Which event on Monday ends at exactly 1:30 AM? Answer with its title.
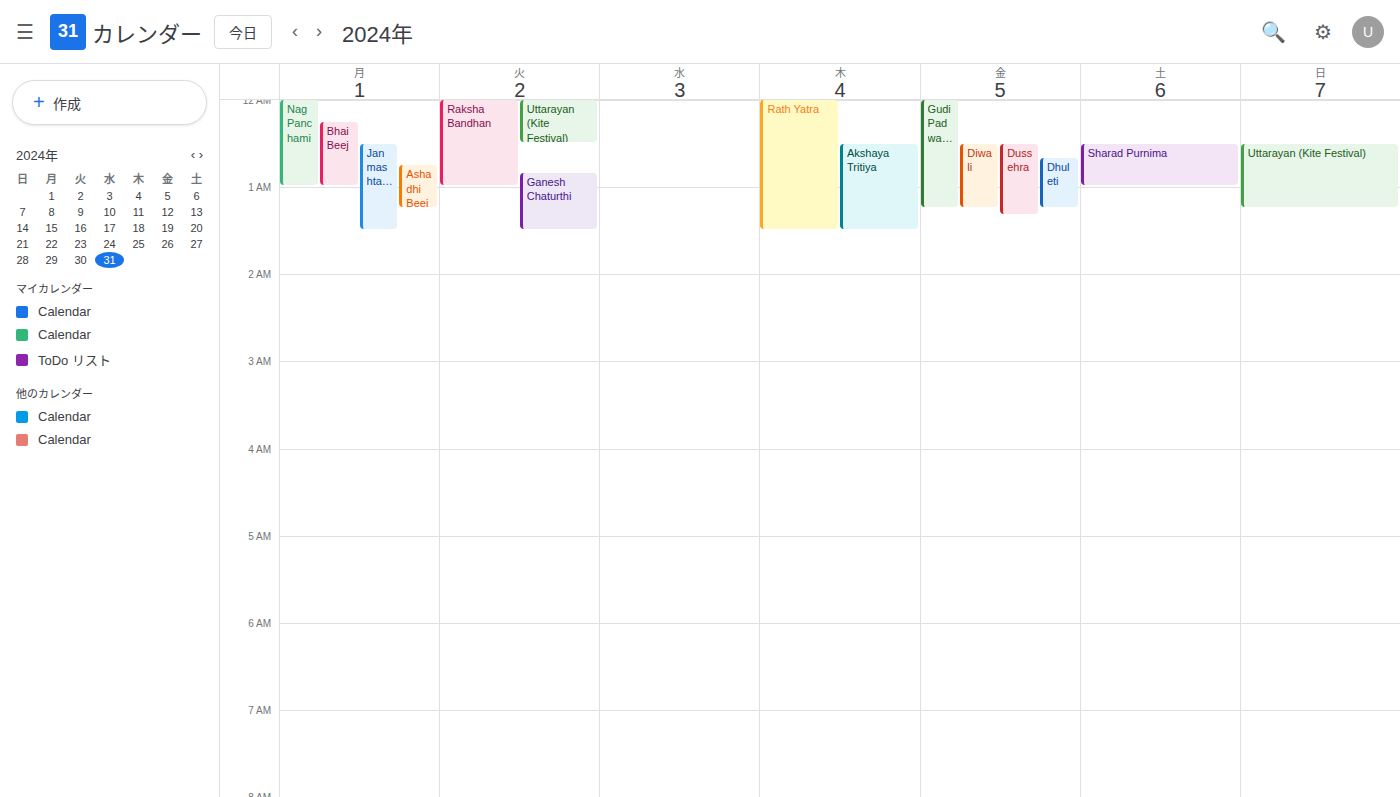
"Janmashtami"